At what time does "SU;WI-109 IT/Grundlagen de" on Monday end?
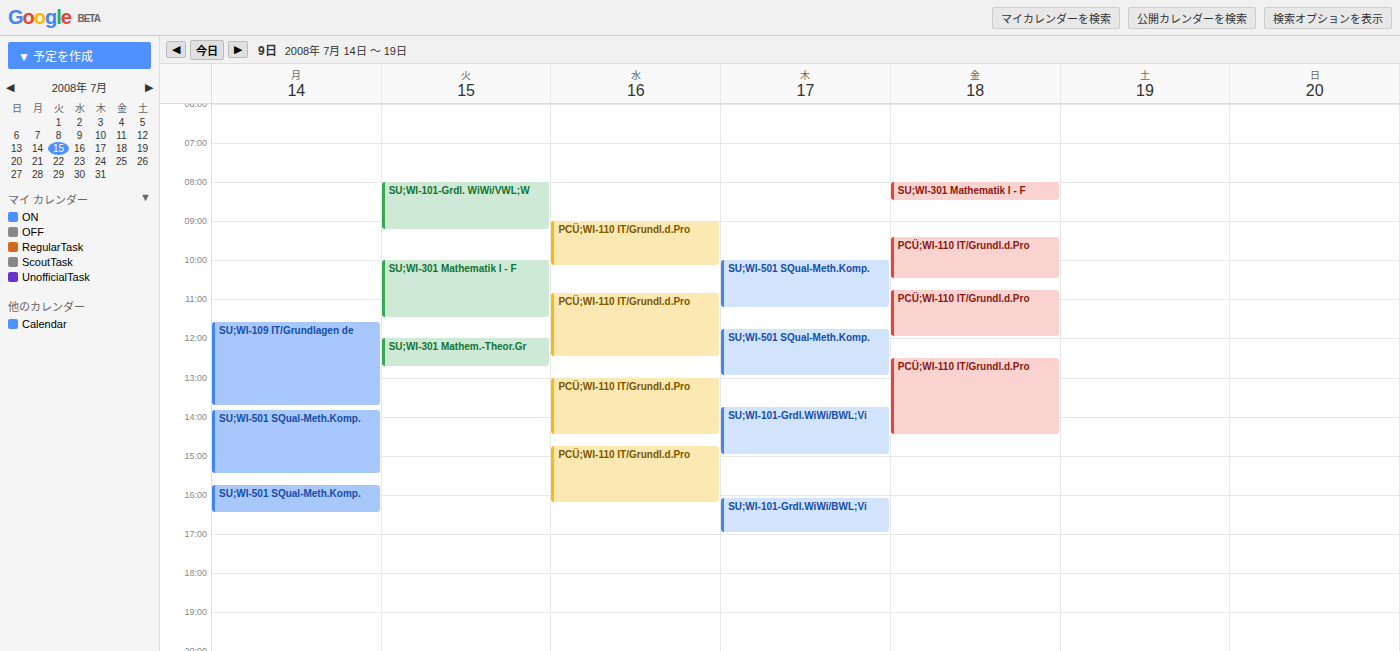
1:45 PM